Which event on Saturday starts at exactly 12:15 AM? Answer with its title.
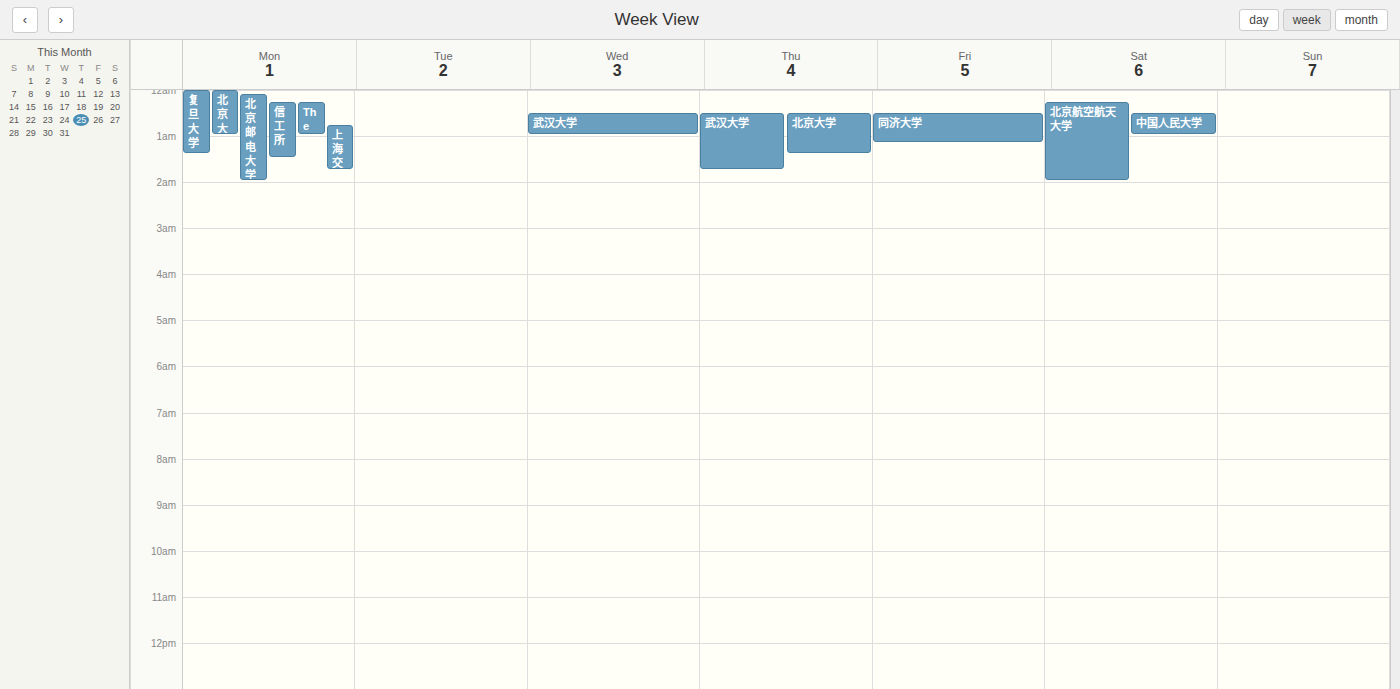
"北京航空航天大学"